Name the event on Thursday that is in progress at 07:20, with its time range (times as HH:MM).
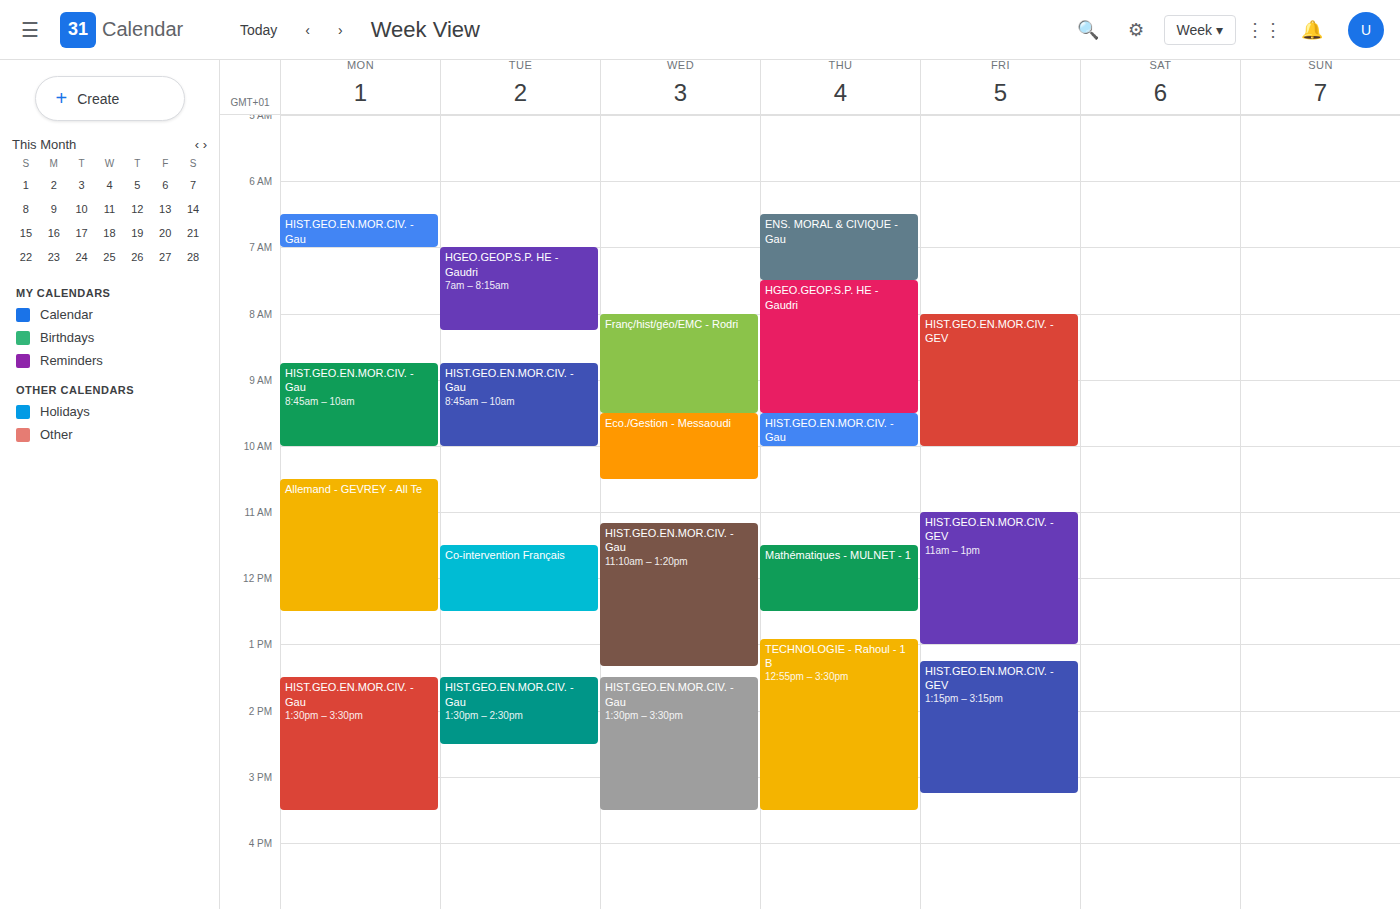
"ENS. MORAL & CIVIQUE - Gau", 06:30 to 07:30